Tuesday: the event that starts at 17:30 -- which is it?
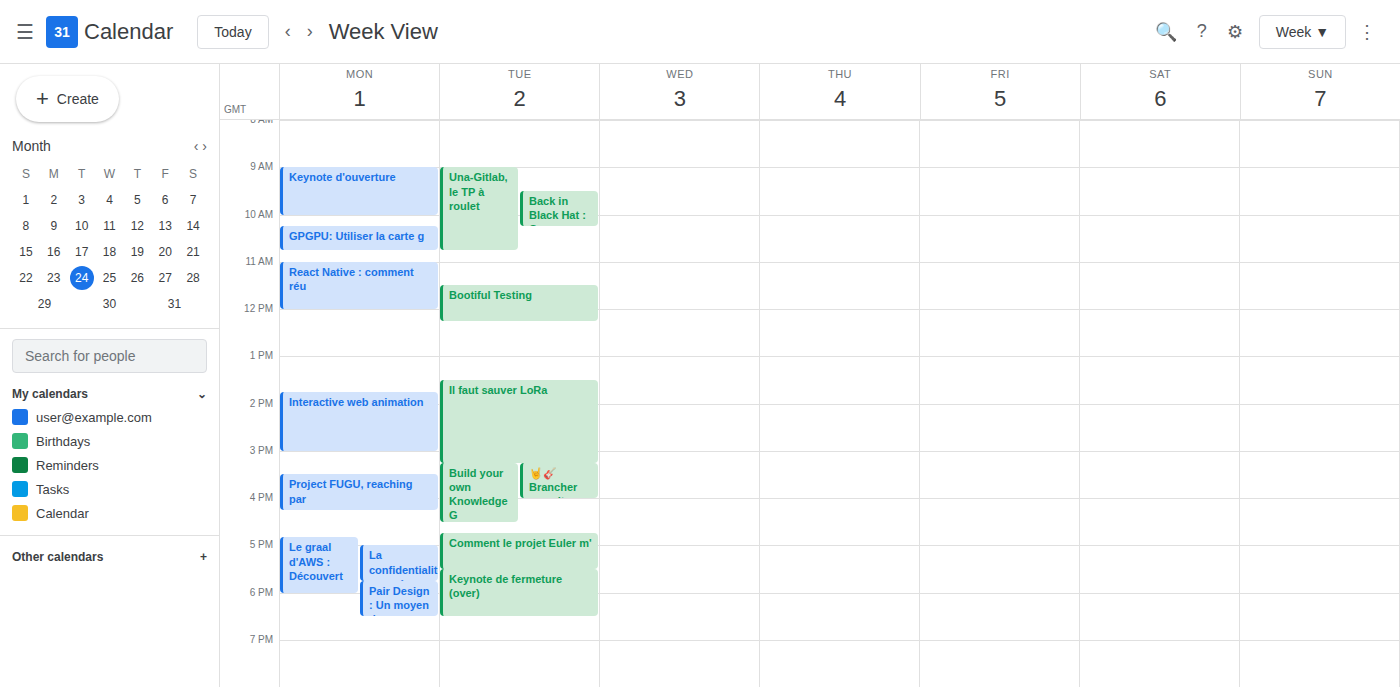
"Keynote de fermeture (over"